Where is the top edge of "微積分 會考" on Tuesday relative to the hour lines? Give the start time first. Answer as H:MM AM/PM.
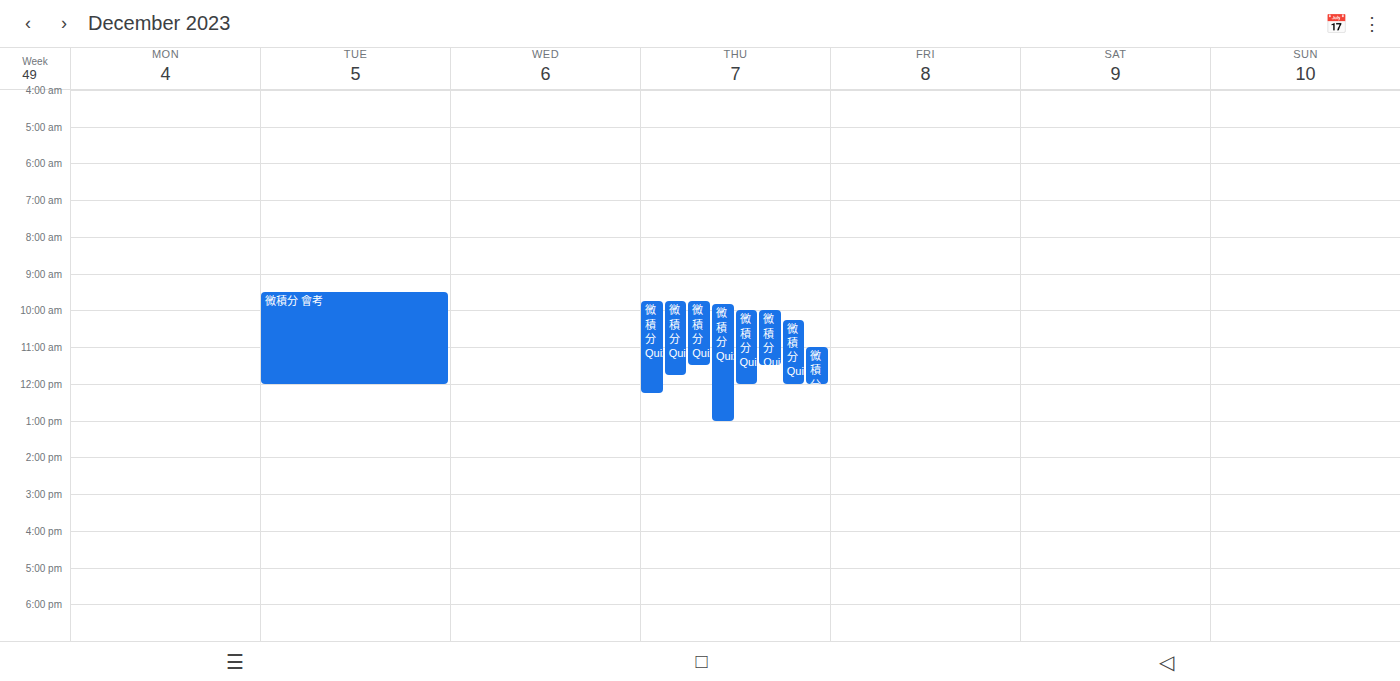
9:30 AM -- halfway between the 9 AM and 10 AM lines.